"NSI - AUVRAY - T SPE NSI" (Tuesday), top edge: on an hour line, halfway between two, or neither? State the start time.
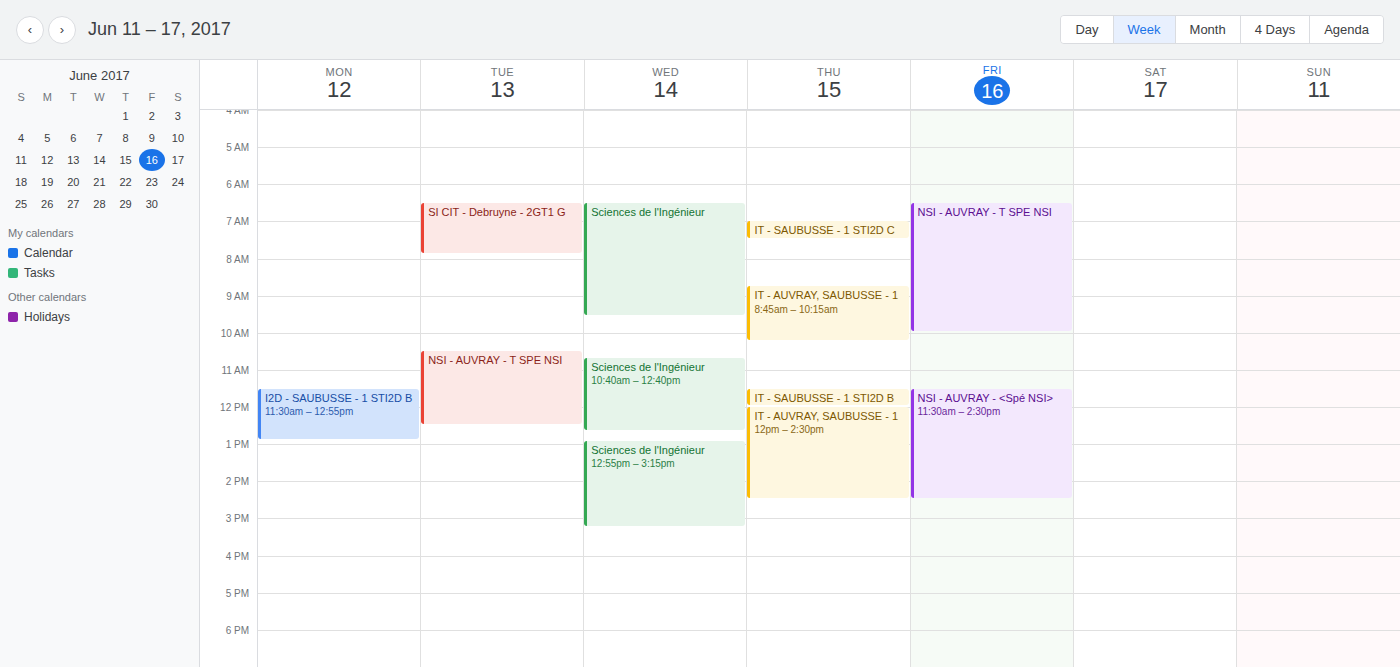
10:30 AM -- halfway between the 10 AM and 11 AM lines.